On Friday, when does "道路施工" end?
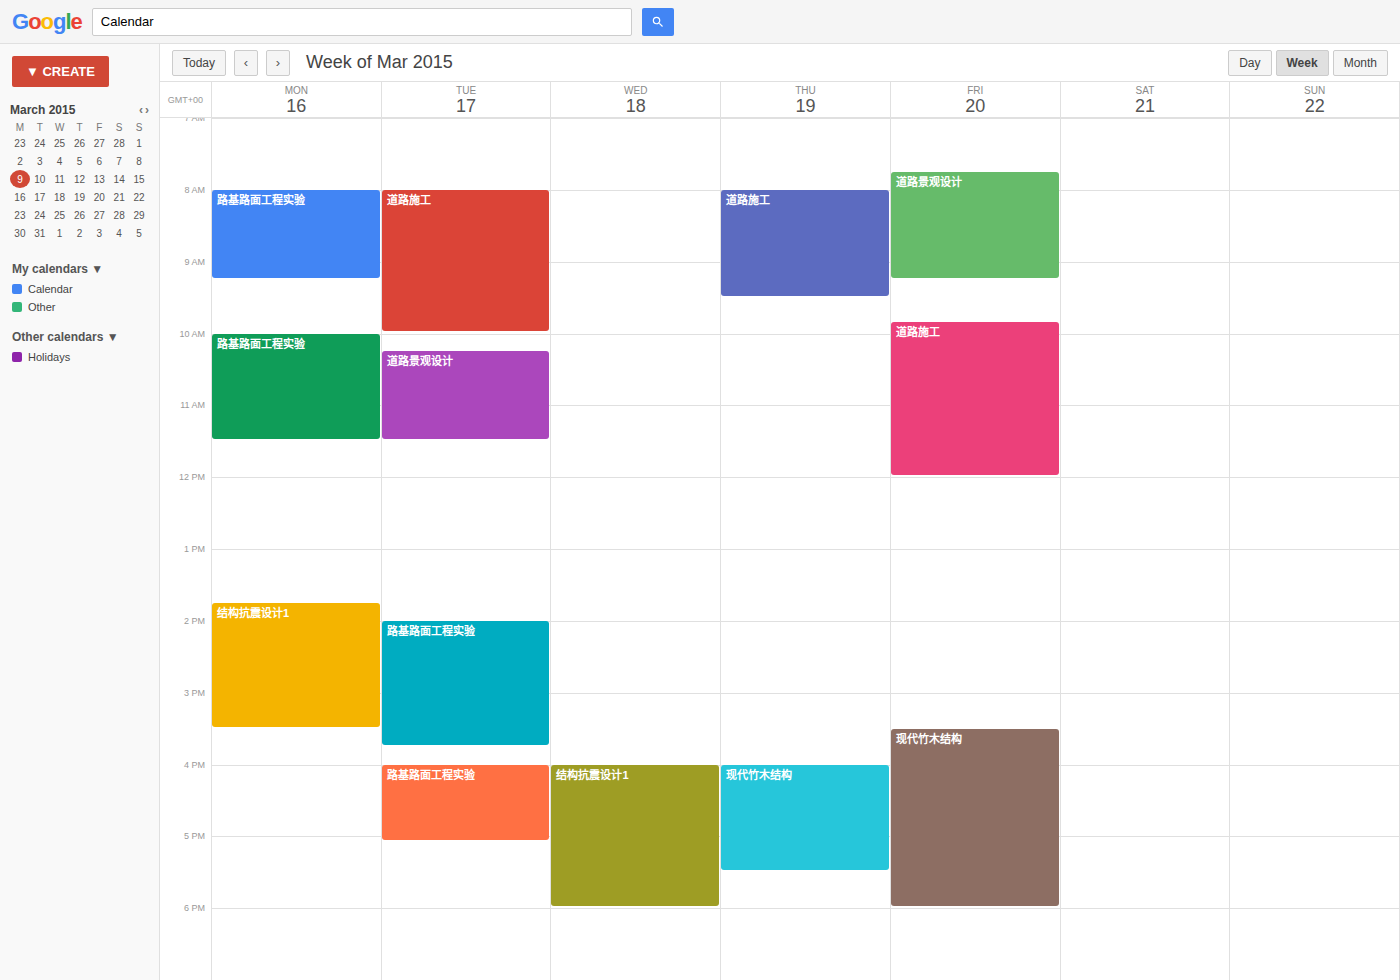
12:00 PM